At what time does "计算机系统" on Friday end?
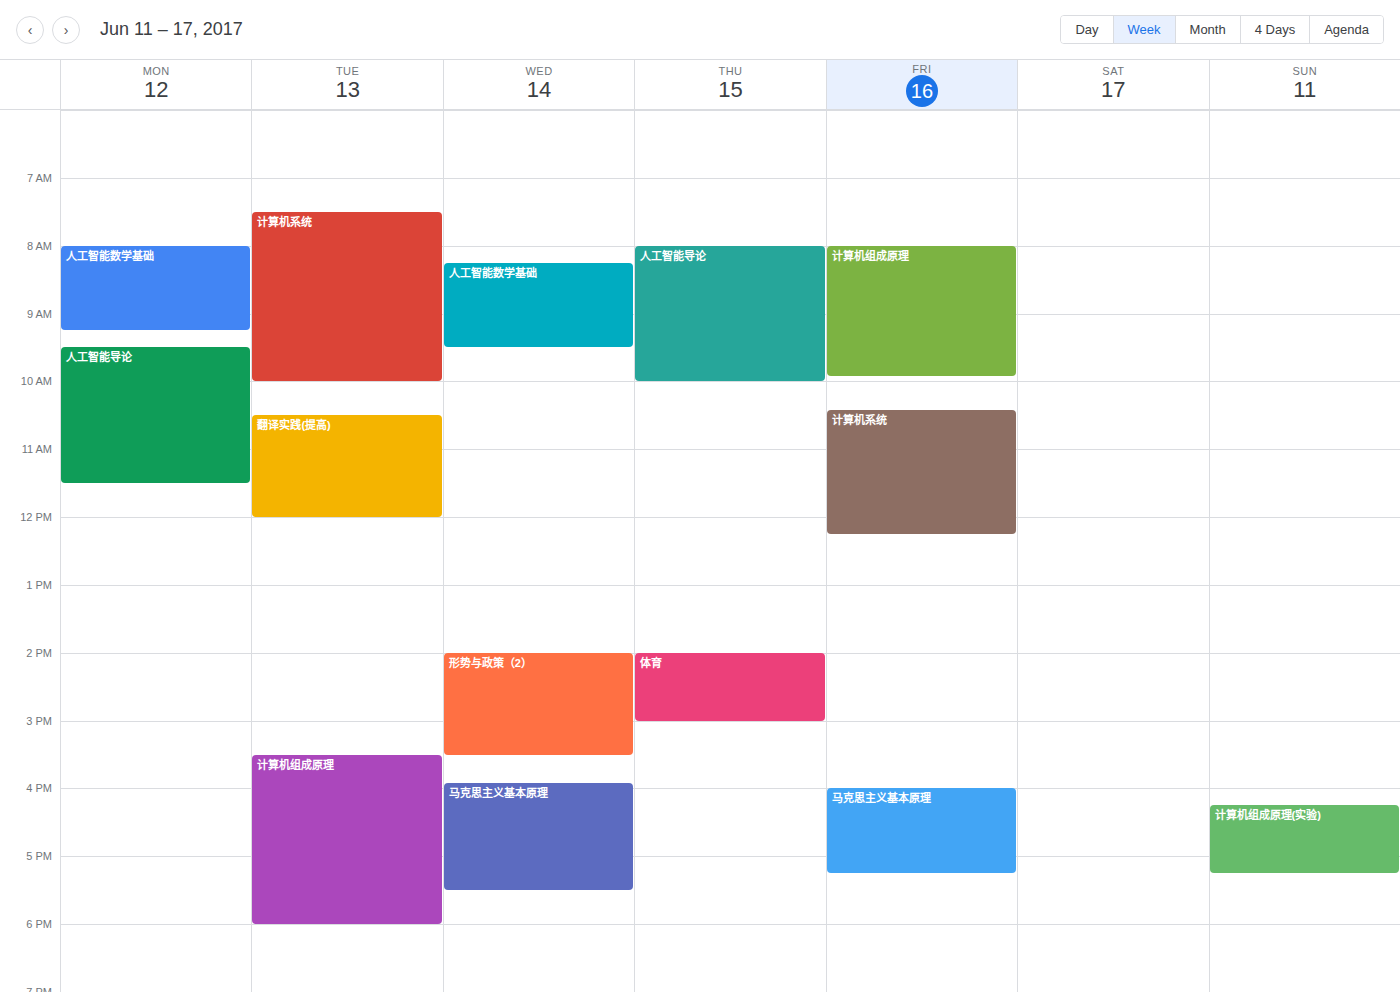
12:15